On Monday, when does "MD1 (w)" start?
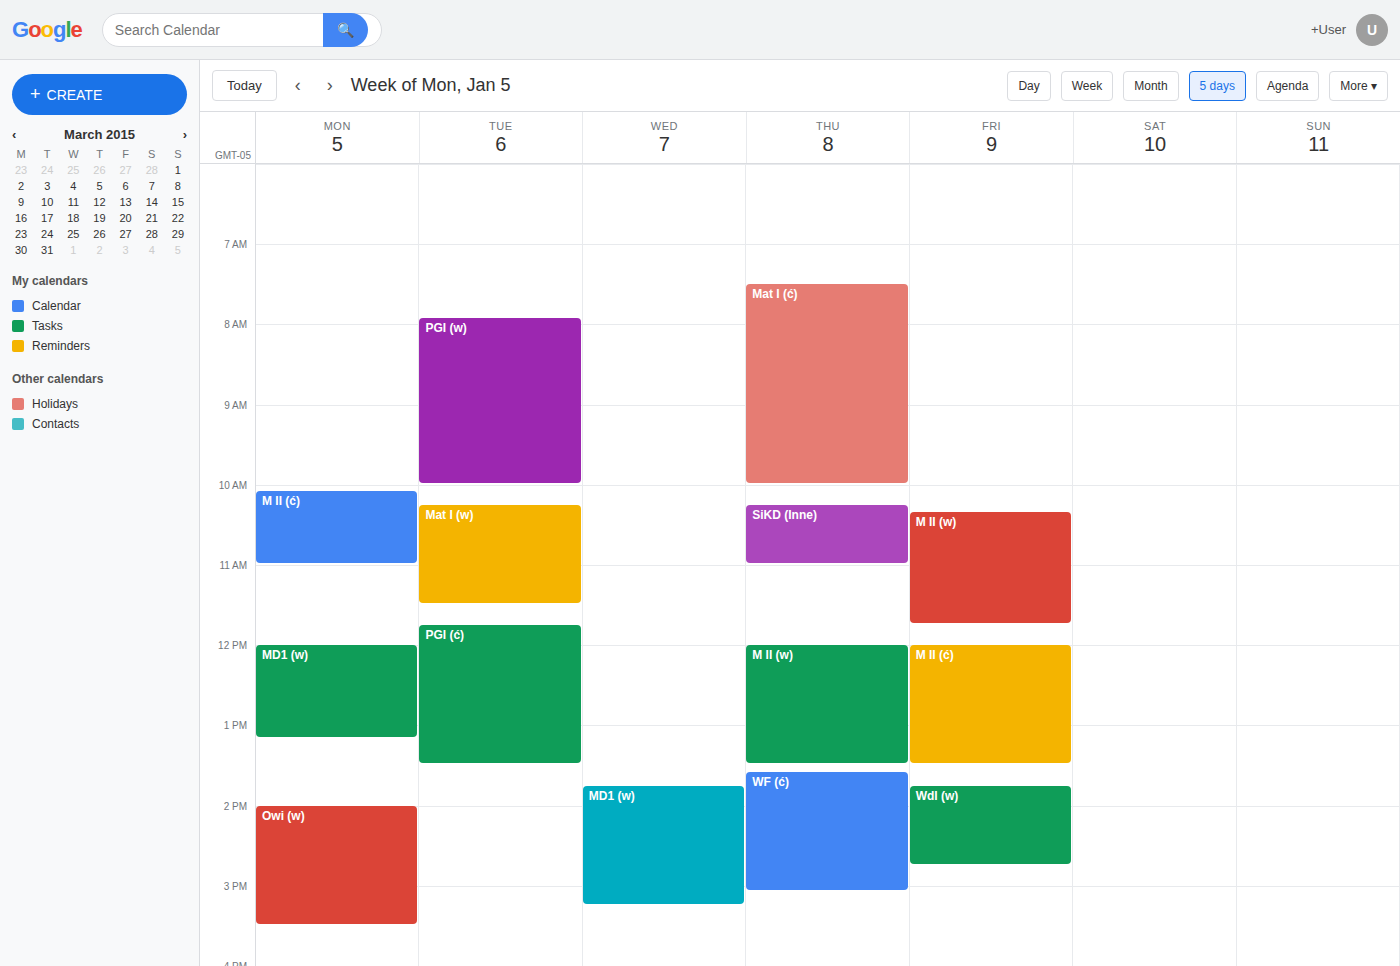
12:00 PM